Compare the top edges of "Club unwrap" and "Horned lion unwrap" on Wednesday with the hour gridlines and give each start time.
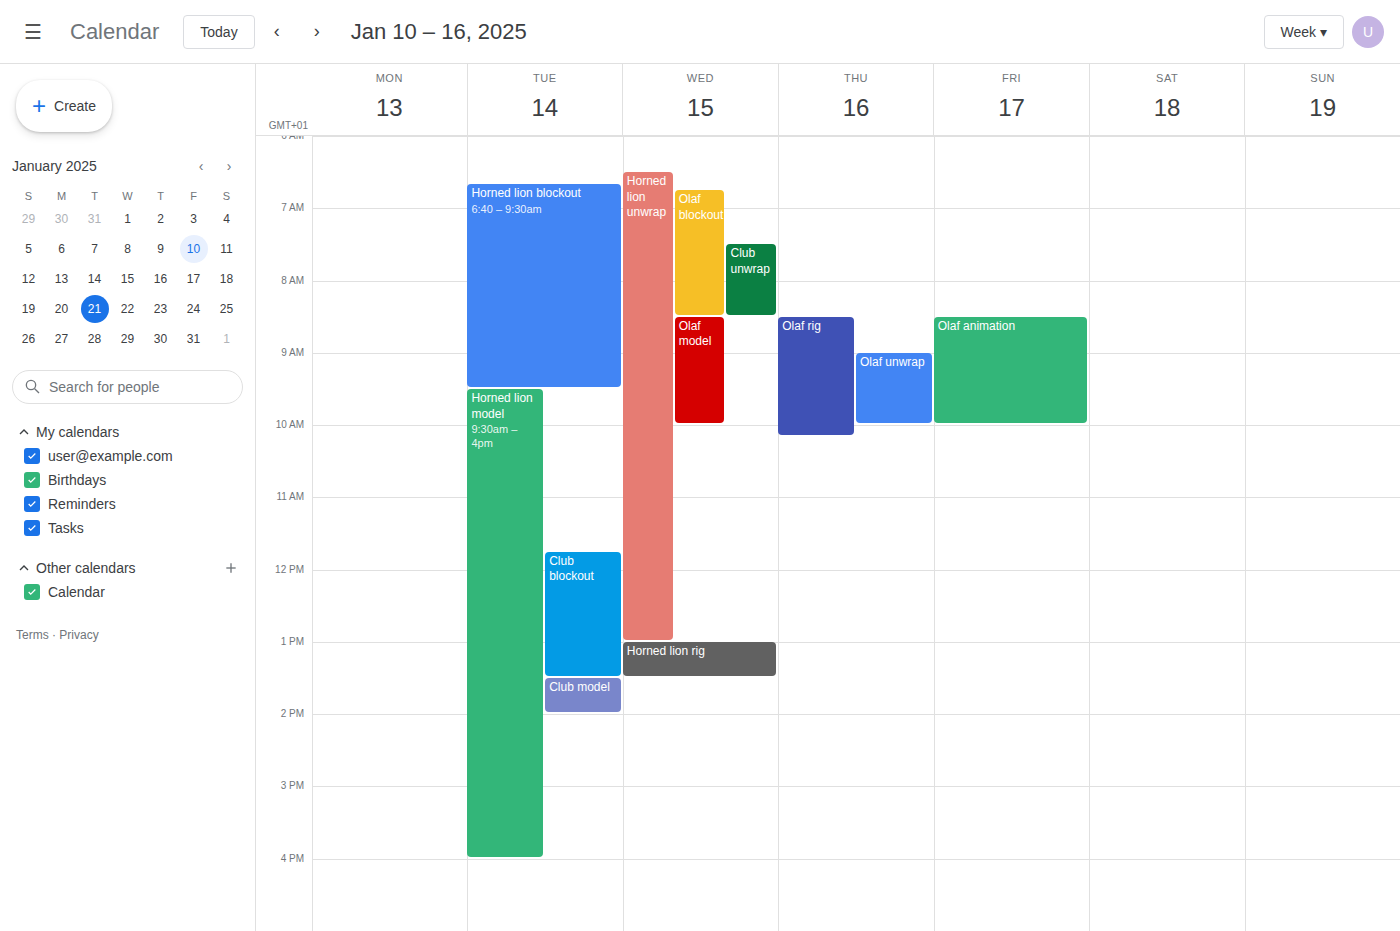
"Club unwrap": 7:30 AM, halfway between the 7 AM and 8 AM lines. "Horned lion unwrap": 6:30 AM, halfway between the 6 AM and 7 AM lines.